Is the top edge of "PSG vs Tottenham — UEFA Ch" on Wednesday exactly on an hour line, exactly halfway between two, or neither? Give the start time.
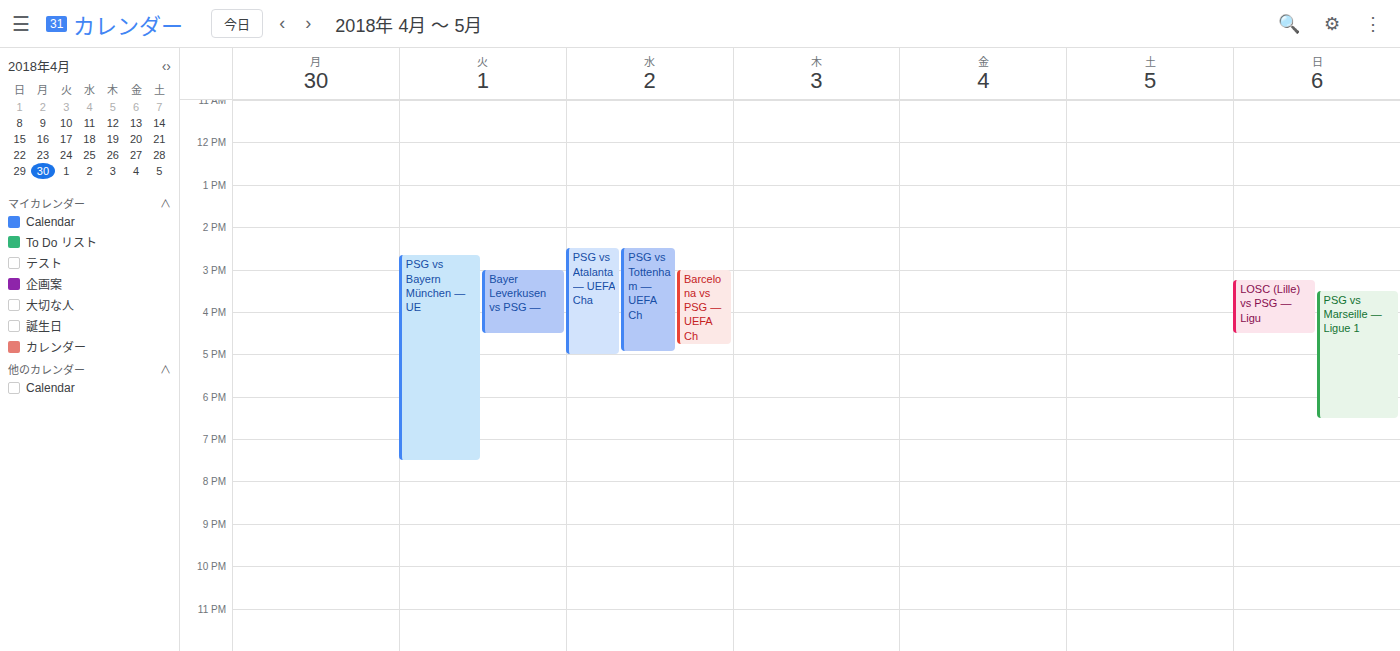
14:30 -- halfway between the 14:00 and 15:00 lines.